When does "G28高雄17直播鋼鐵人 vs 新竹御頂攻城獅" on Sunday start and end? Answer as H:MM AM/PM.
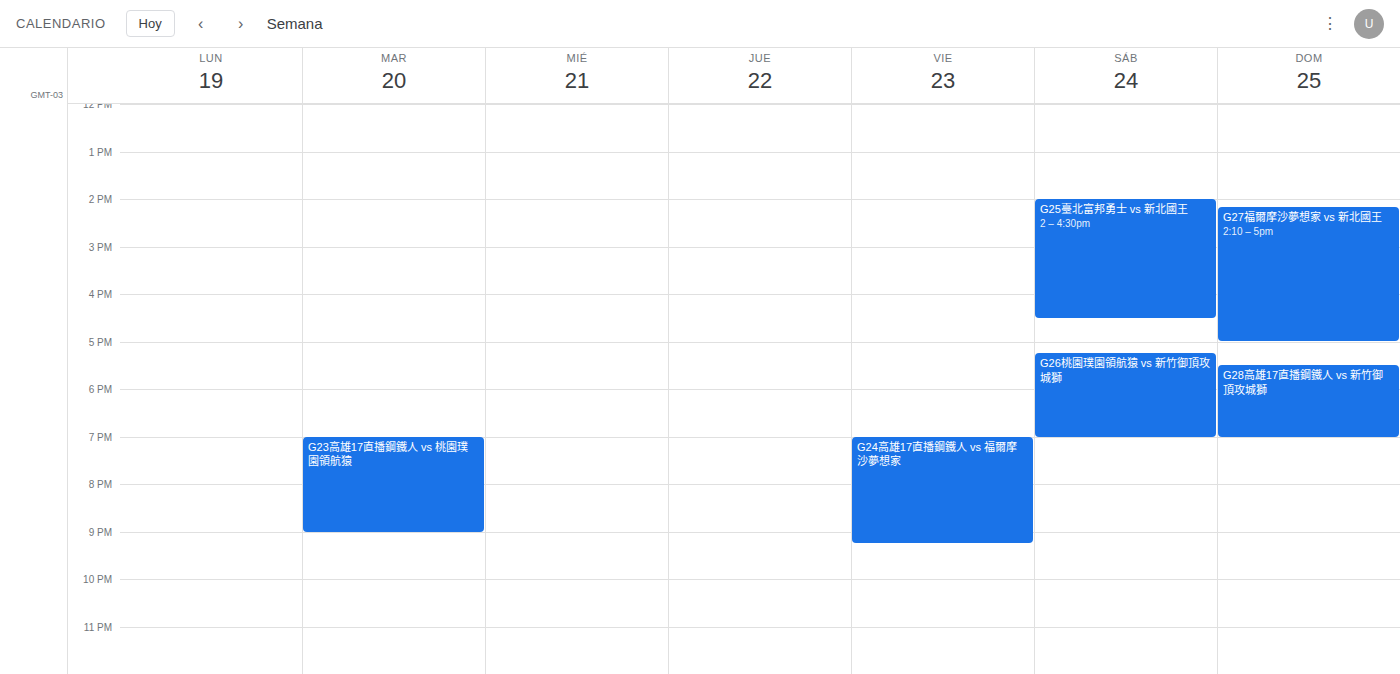
5:30 PM to 7:00 PM